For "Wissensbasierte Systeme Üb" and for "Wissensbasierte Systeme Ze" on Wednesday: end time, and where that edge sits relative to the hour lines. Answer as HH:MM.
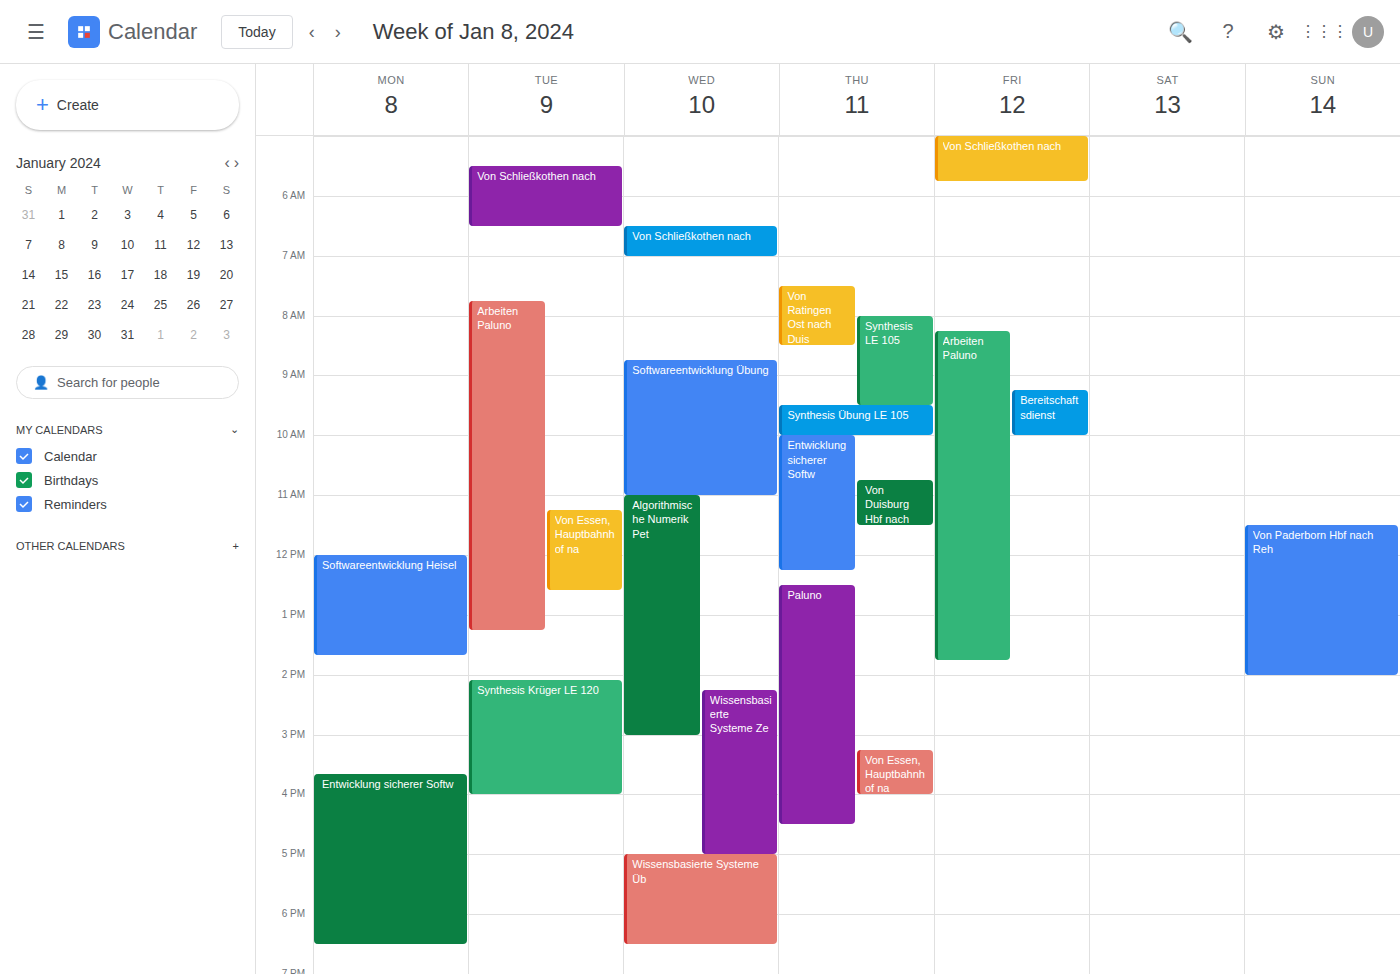
"Wissensbasierte Systeme Üb": 18:30, halfway between the 18:00 and 19:00 lines. "Wissensbasierte Systeme Ze": 17:00, exactly on the 17:00 line.